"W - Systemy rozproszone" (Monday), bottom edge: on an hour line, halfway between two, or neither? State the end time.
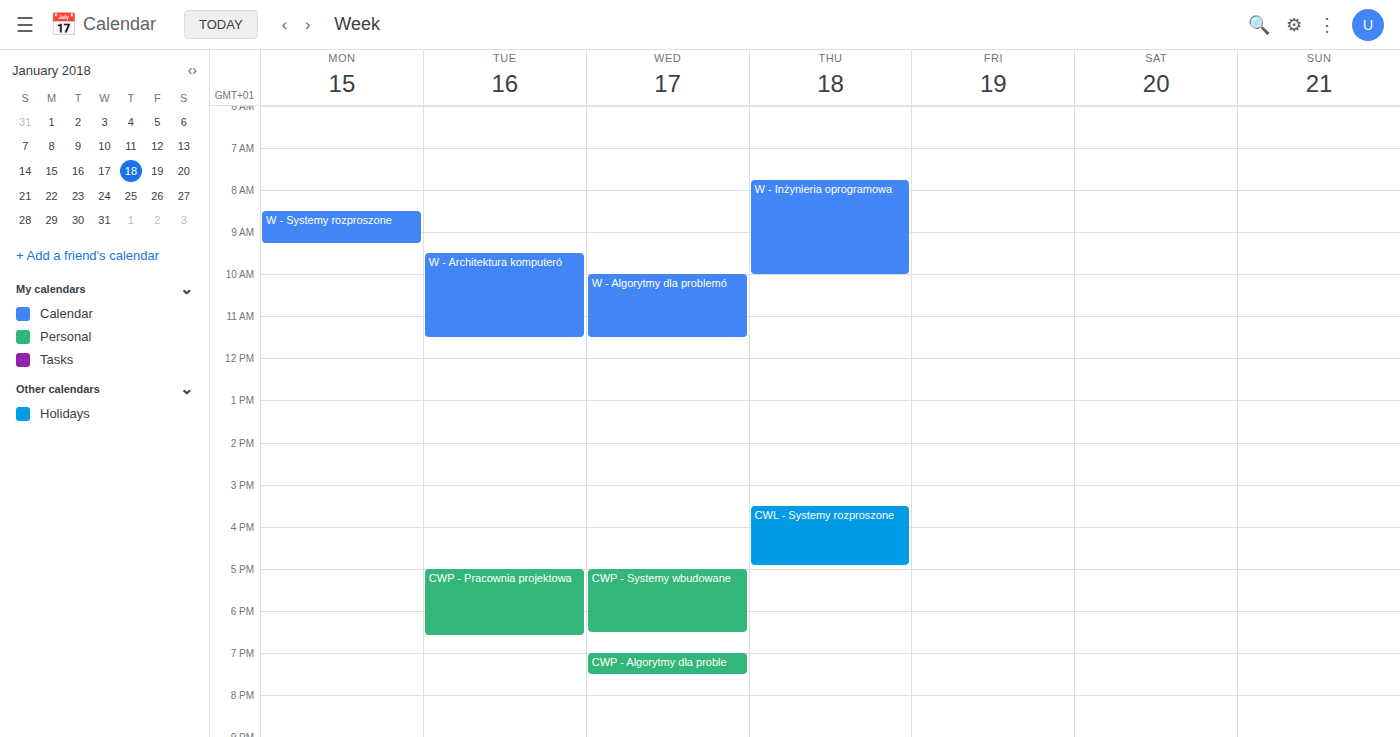
9:15 AM -- neither: a quarter of the way from the 9 AM line to the 10 AM line.